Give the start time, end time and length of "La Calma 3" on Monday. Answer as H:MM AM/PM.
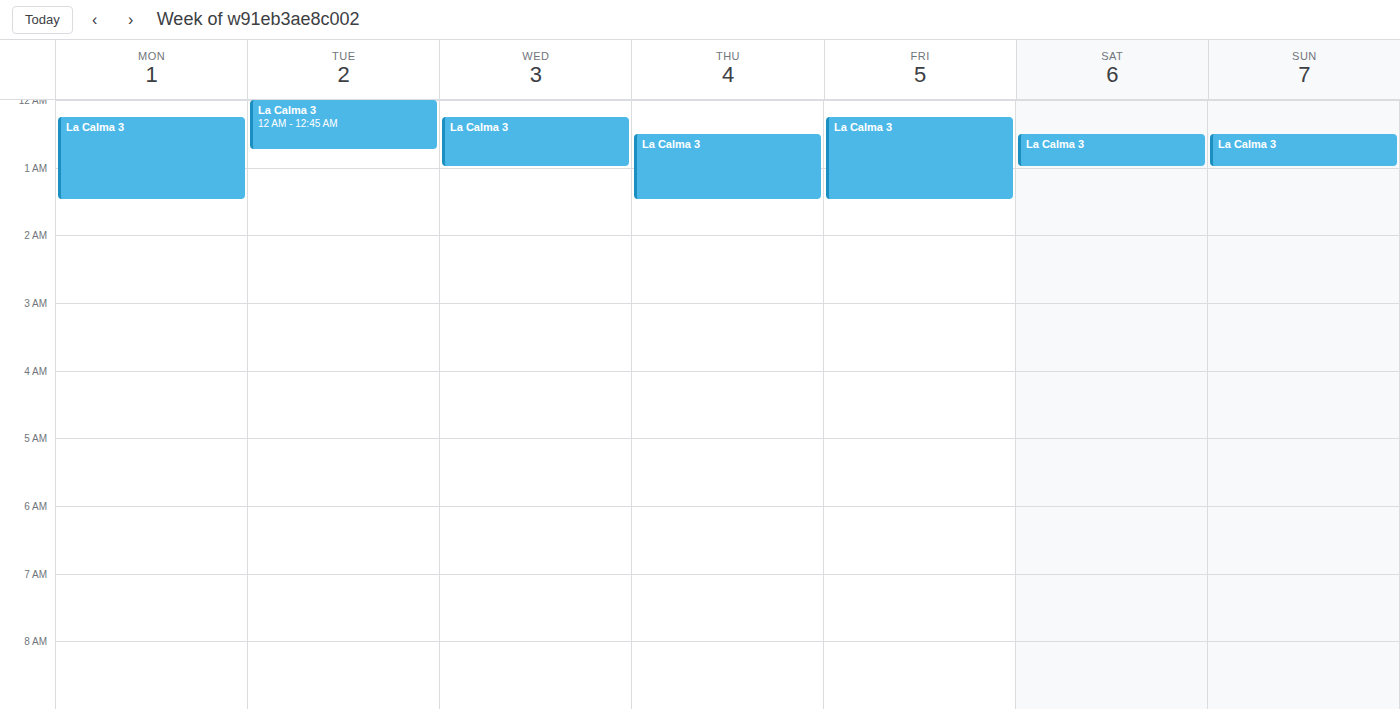
12:15 AM to 1:30 AM, 1 hour 15 minutes